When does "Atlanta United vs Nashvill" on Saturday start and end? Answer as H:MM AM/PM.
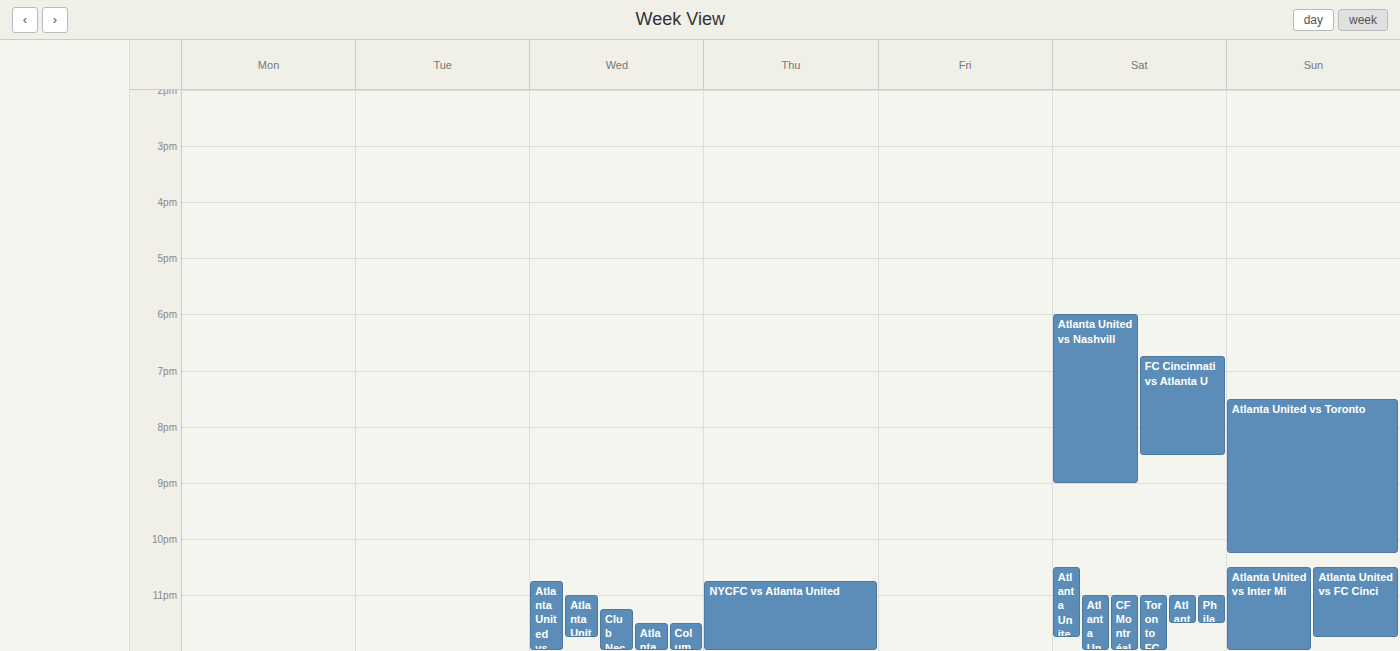
6:00 PM to 9:00 PM